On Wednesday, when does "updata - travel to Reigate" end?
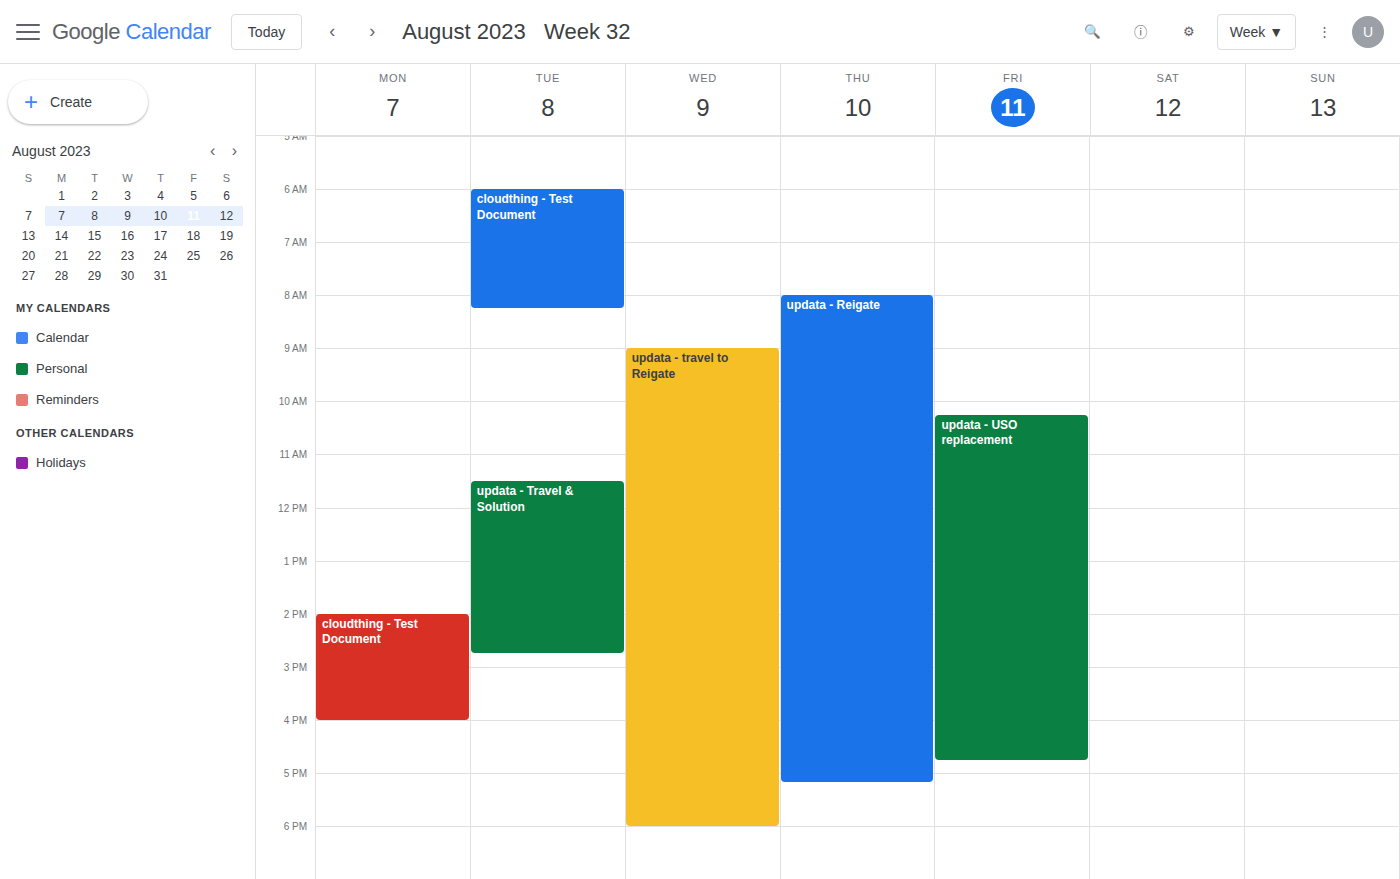
6:00 PM